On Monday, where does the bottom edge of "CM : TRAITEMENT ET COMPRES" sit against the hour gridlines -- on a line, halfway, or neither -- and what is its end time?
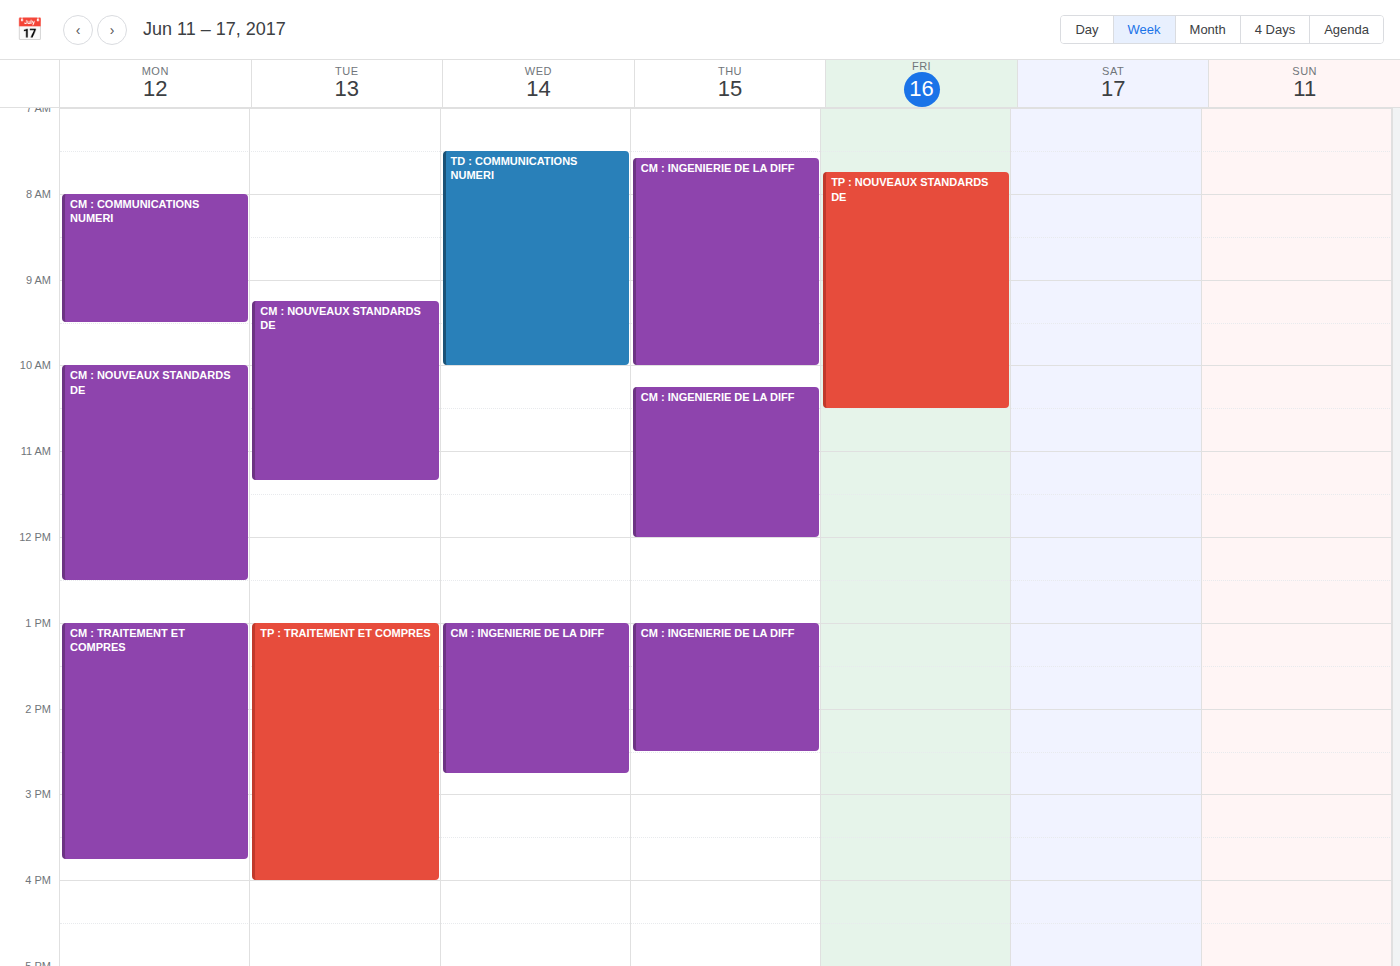
3:45 PM -- neither: three quarters of the way from the 3 PM line to the 4 PM line.